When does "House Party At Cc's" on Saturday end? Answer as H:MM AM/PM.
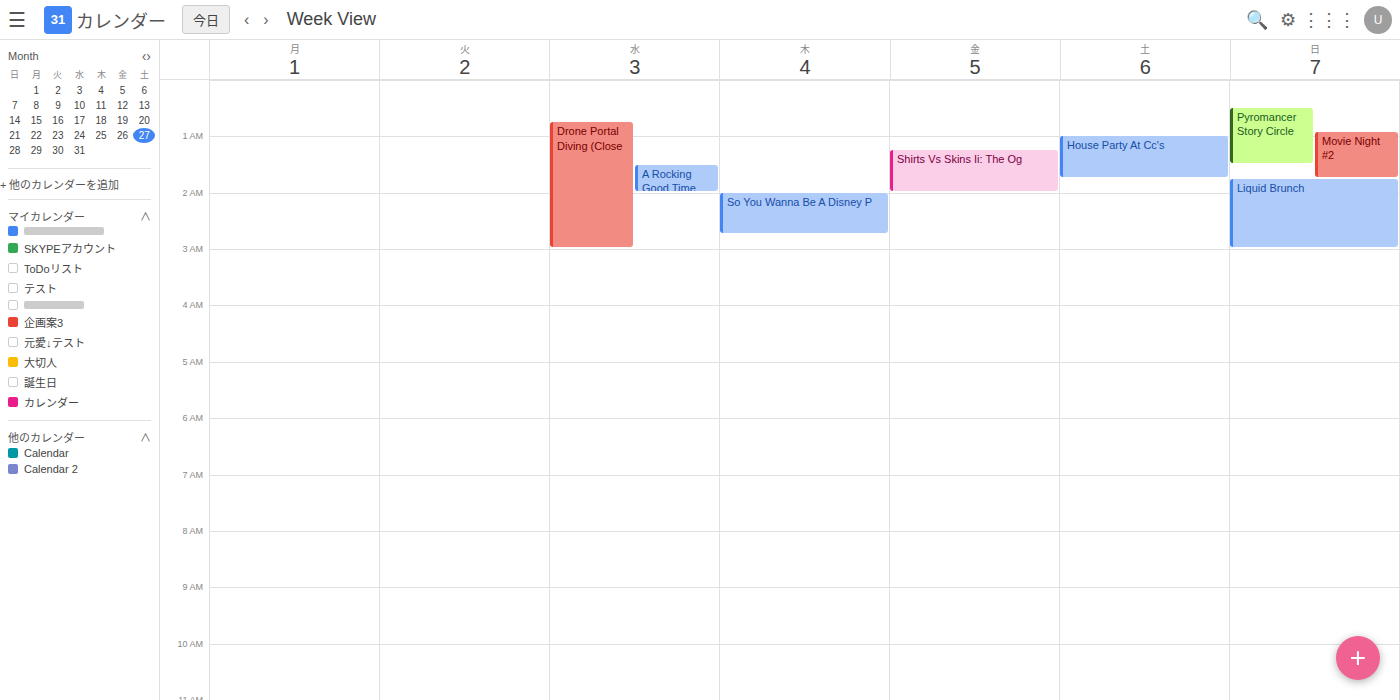
1:45 AM